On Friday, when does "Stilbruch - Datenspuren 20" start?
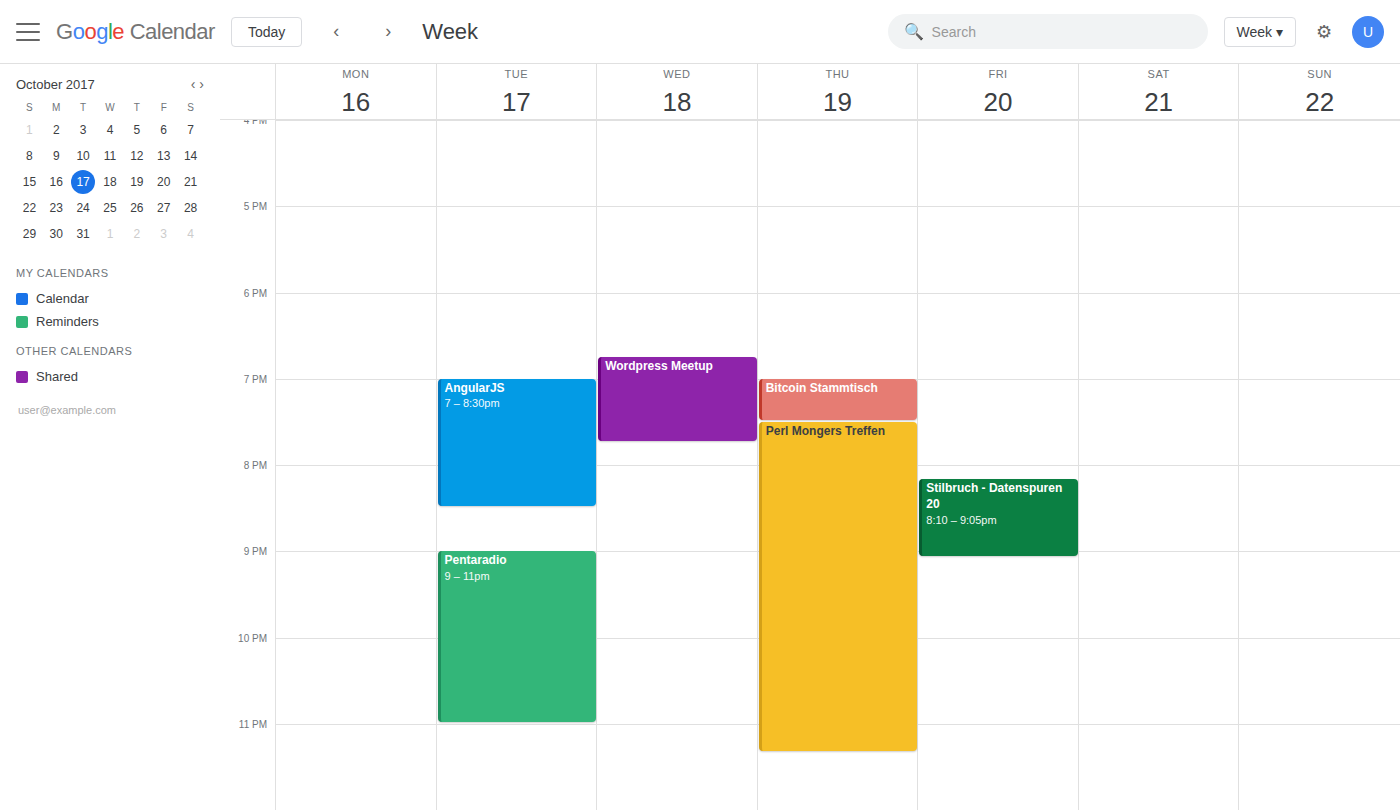
8:10 PM